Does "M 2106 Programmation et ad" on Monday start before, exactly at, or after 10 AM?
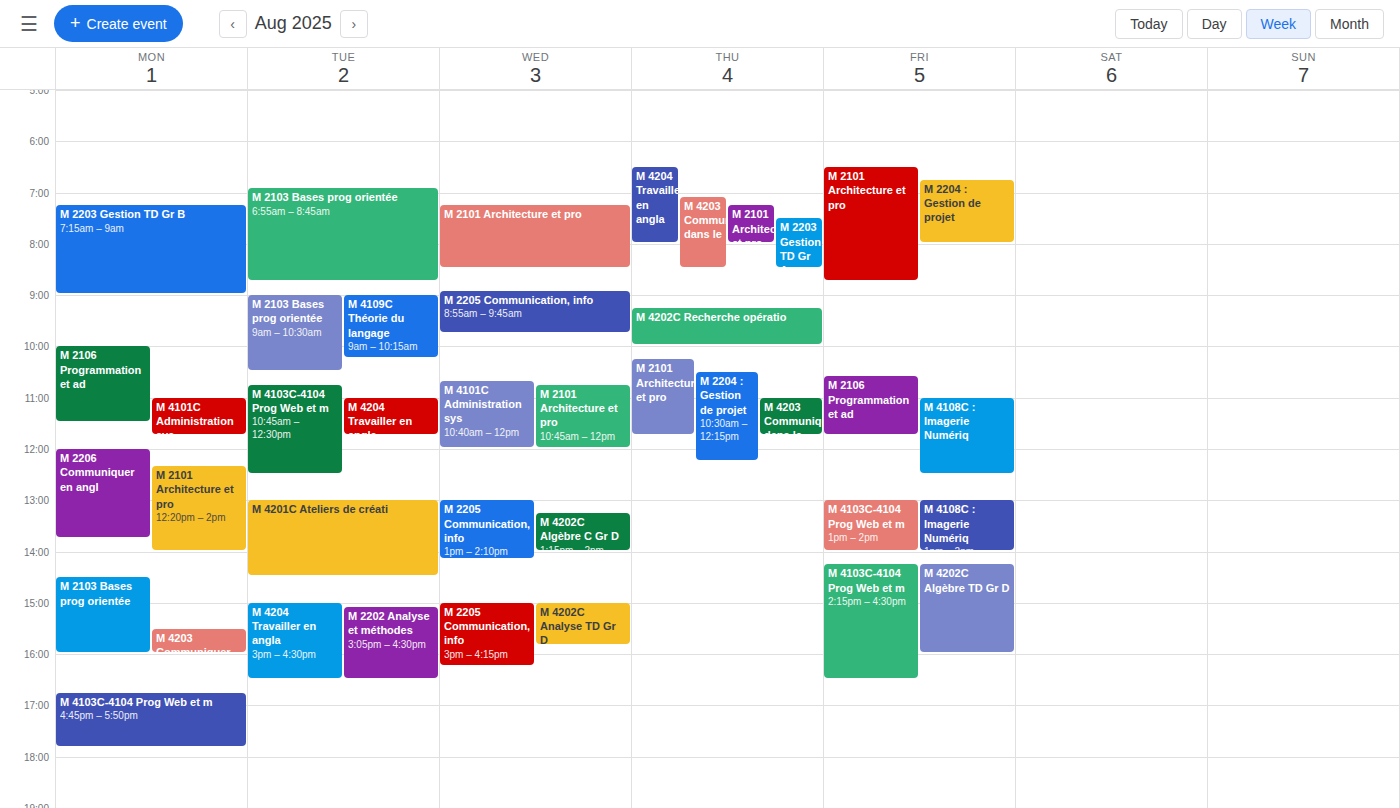
10:00 AM -- exactly at 10 AM, on the 10 AM line.